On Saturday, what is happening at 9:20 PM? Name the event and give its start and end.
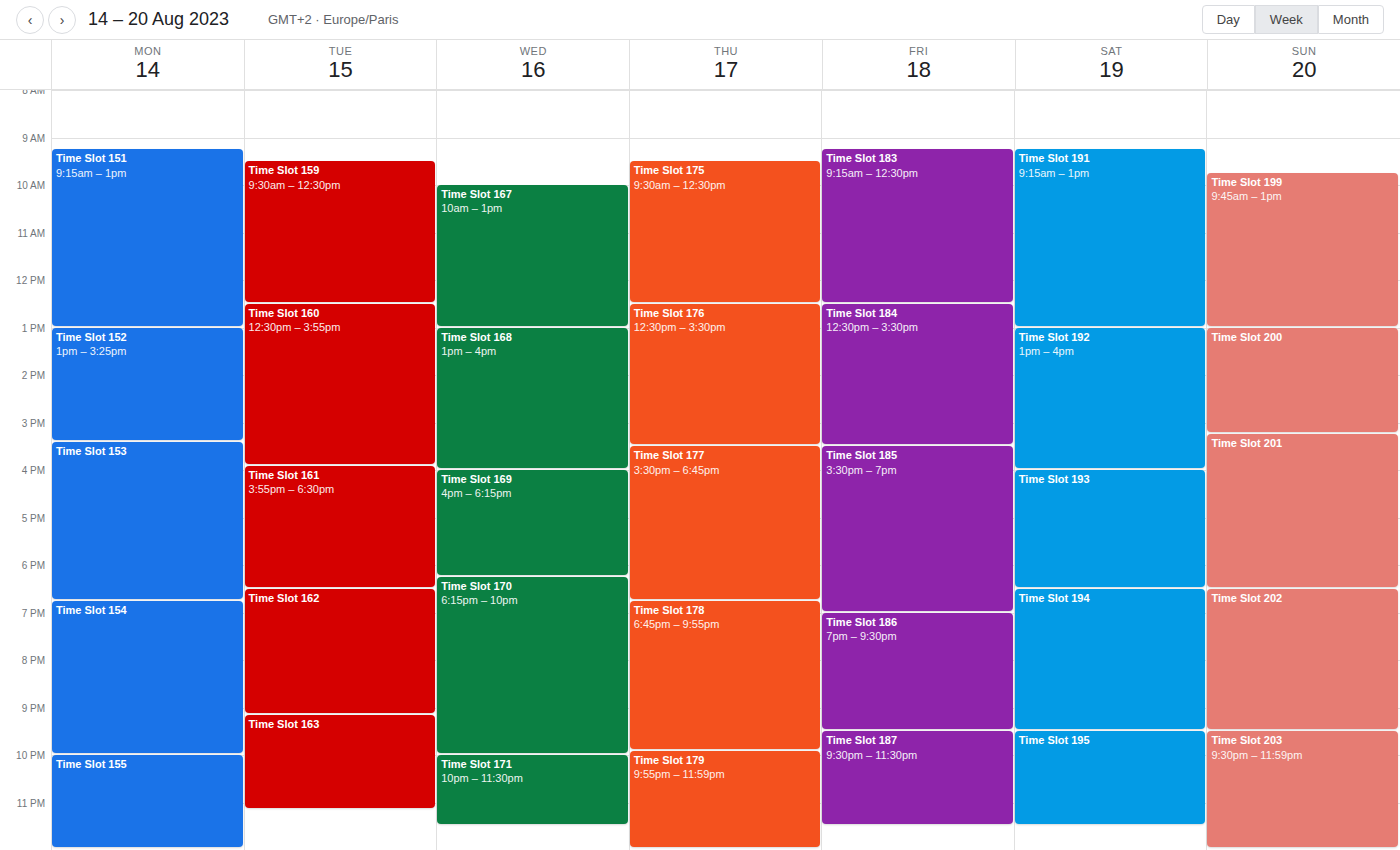
"Time Slot 194", 6:30 PM to 9:30 PM